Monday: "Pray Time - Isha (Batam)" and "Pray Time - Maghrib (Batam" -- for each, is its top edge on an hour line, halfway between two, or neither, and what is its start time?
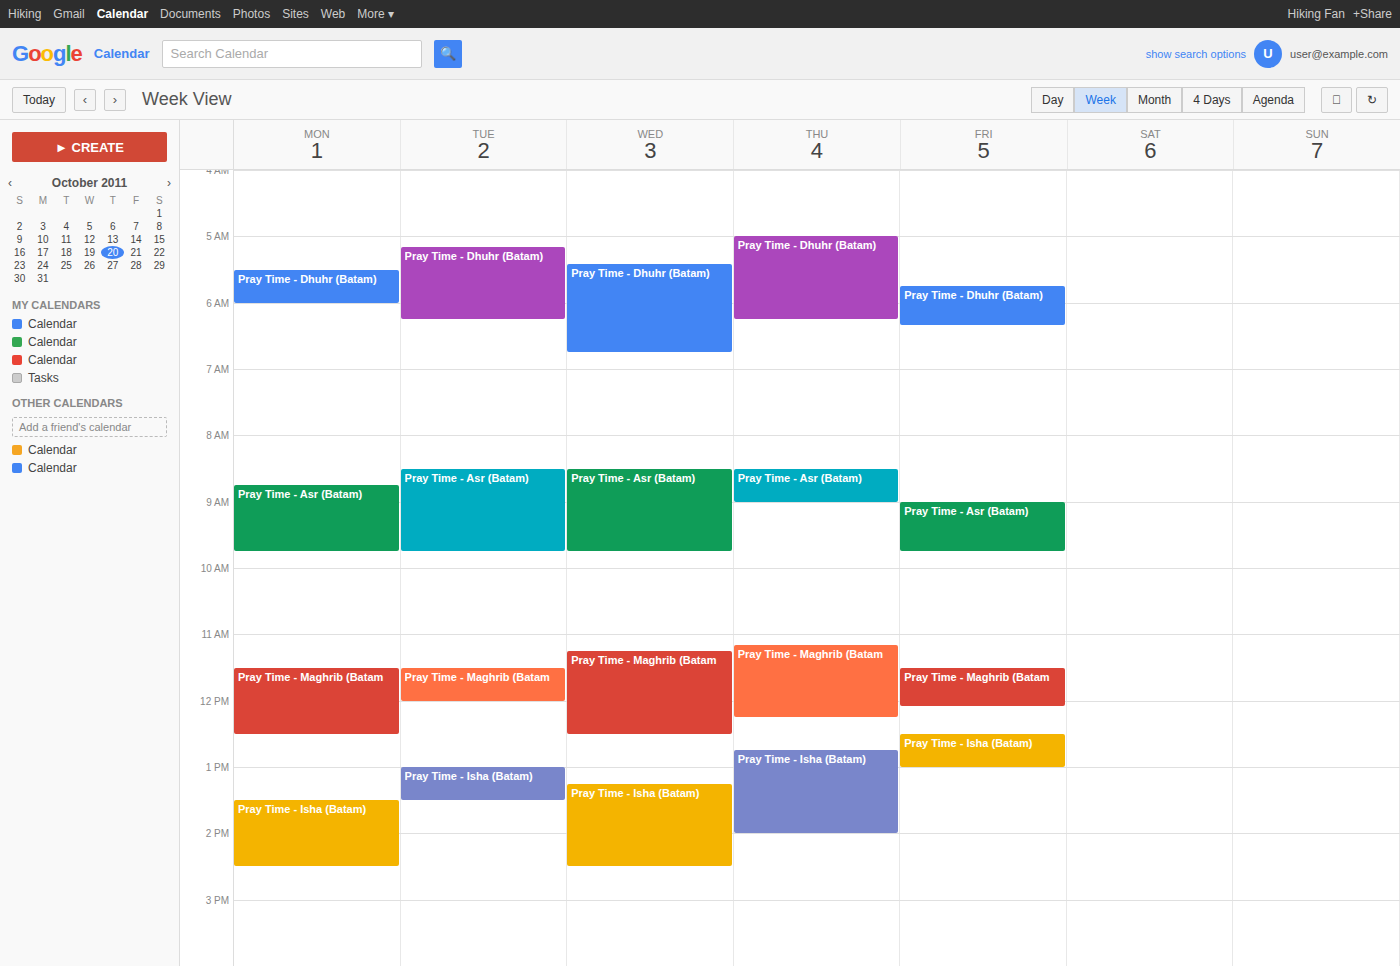
"Pray Time - Isha (Batam)": 1:30 PM, halfway between the 1 PM and 2 PM lines. "Pray Time - Maghrib (Batam": 11:30 AM, halfway between the 11 AM and 12 PM lines.